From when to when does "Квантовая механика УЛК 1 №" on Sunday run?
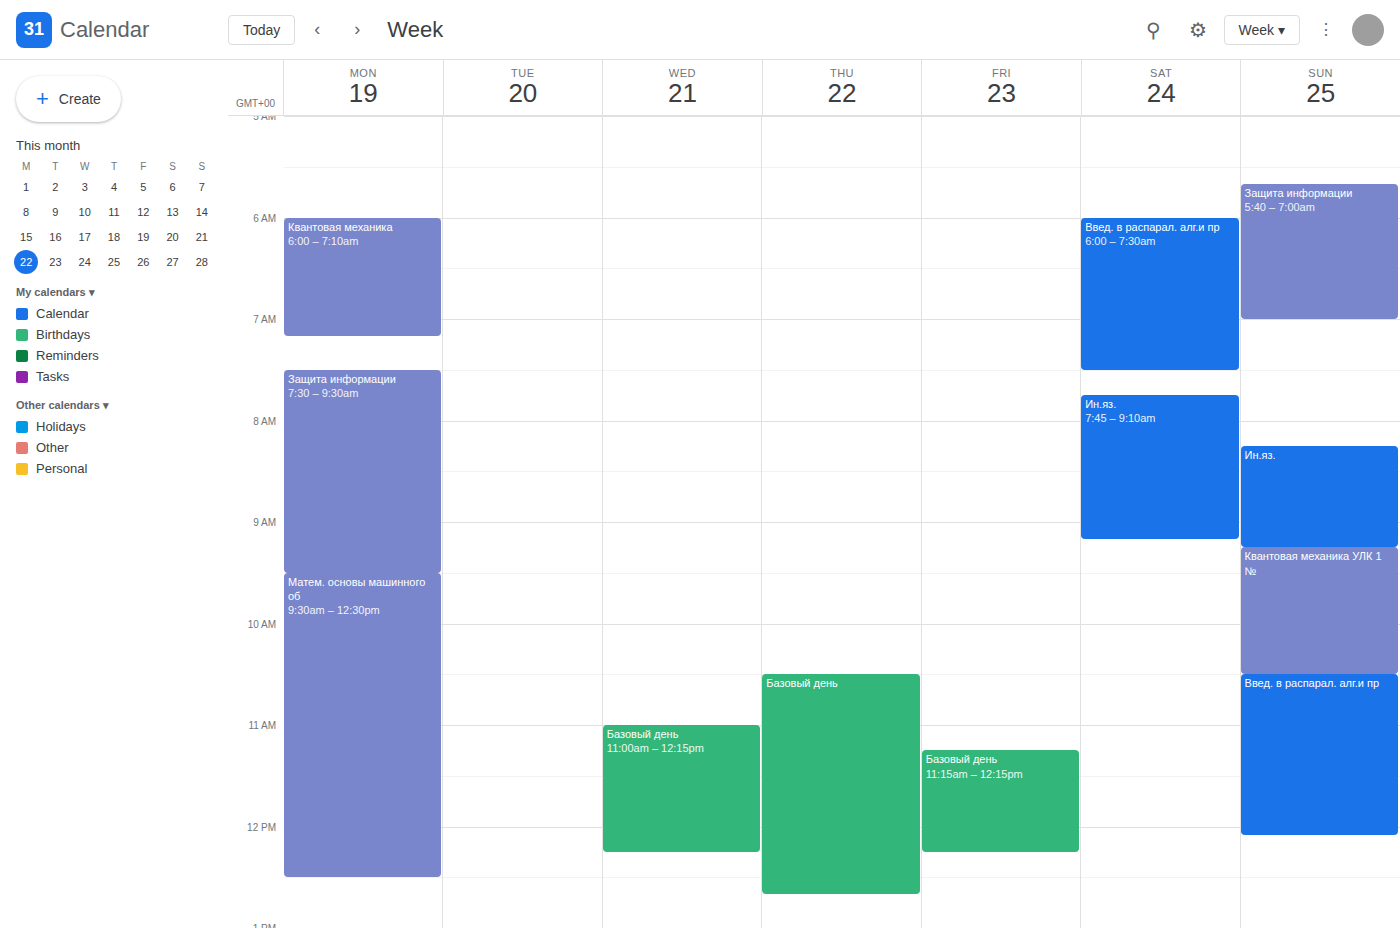
9:15 AM to 10:30 AM